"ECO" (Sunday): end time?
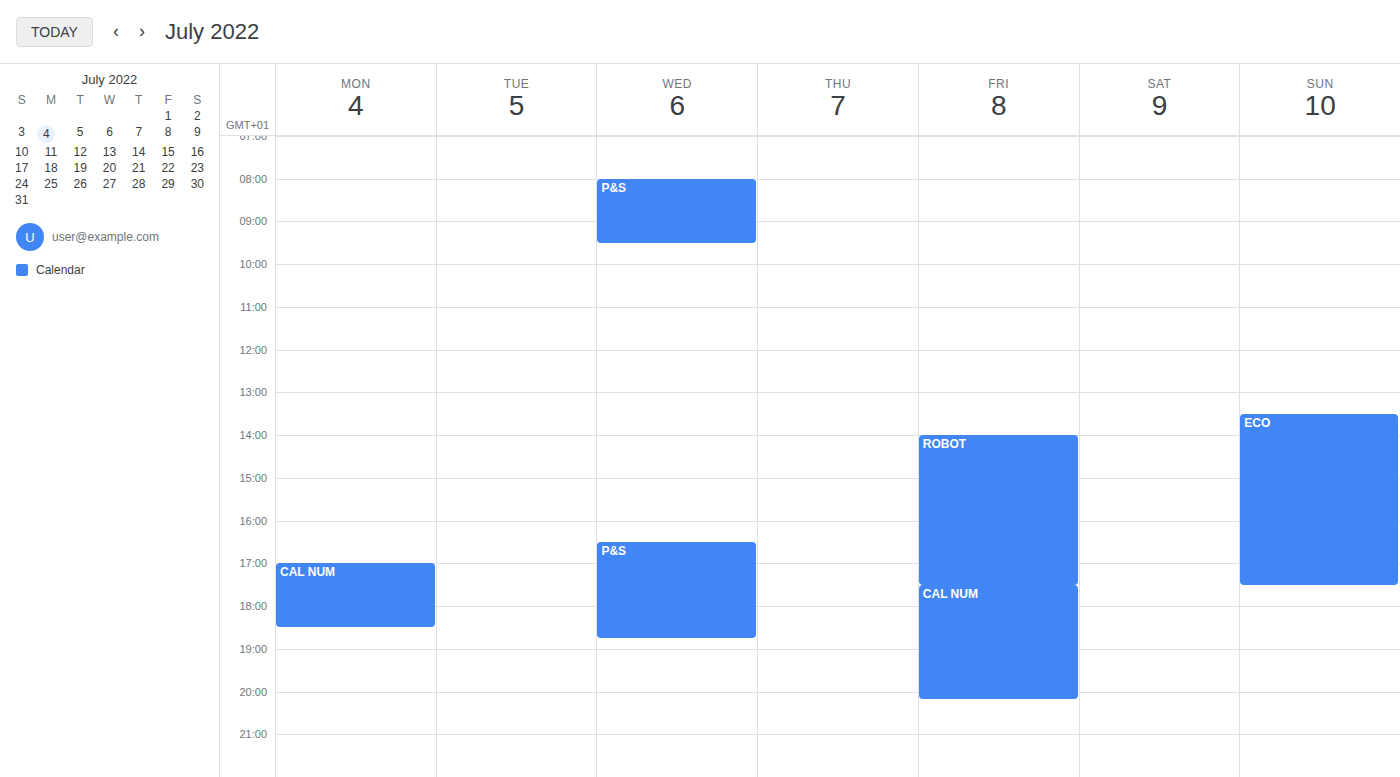
5:30 PM